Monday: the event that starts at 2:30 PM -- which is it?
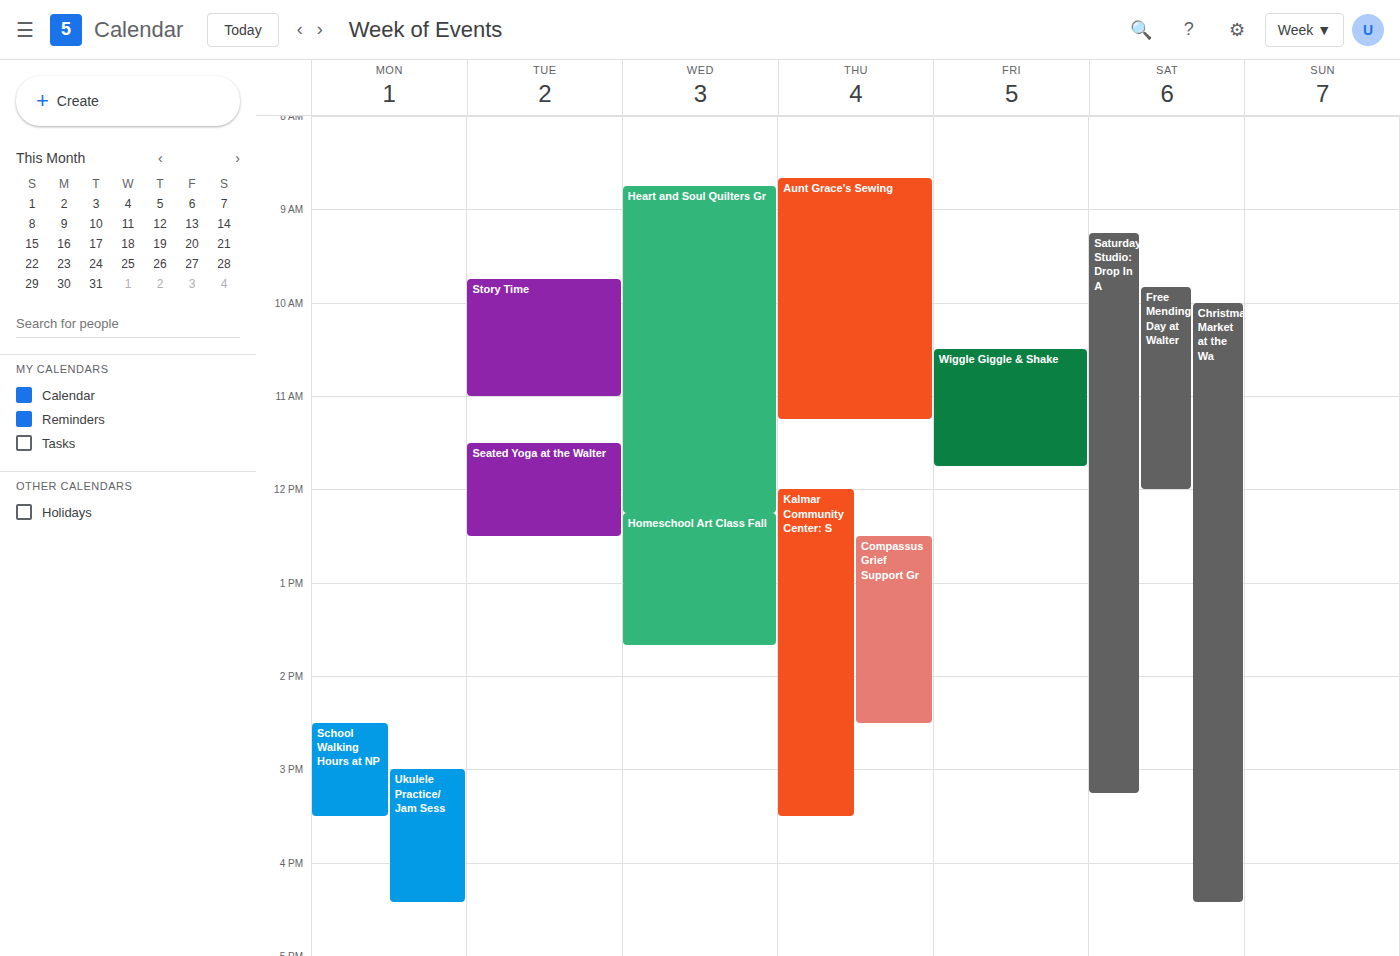
"School Walking Hours at NP"